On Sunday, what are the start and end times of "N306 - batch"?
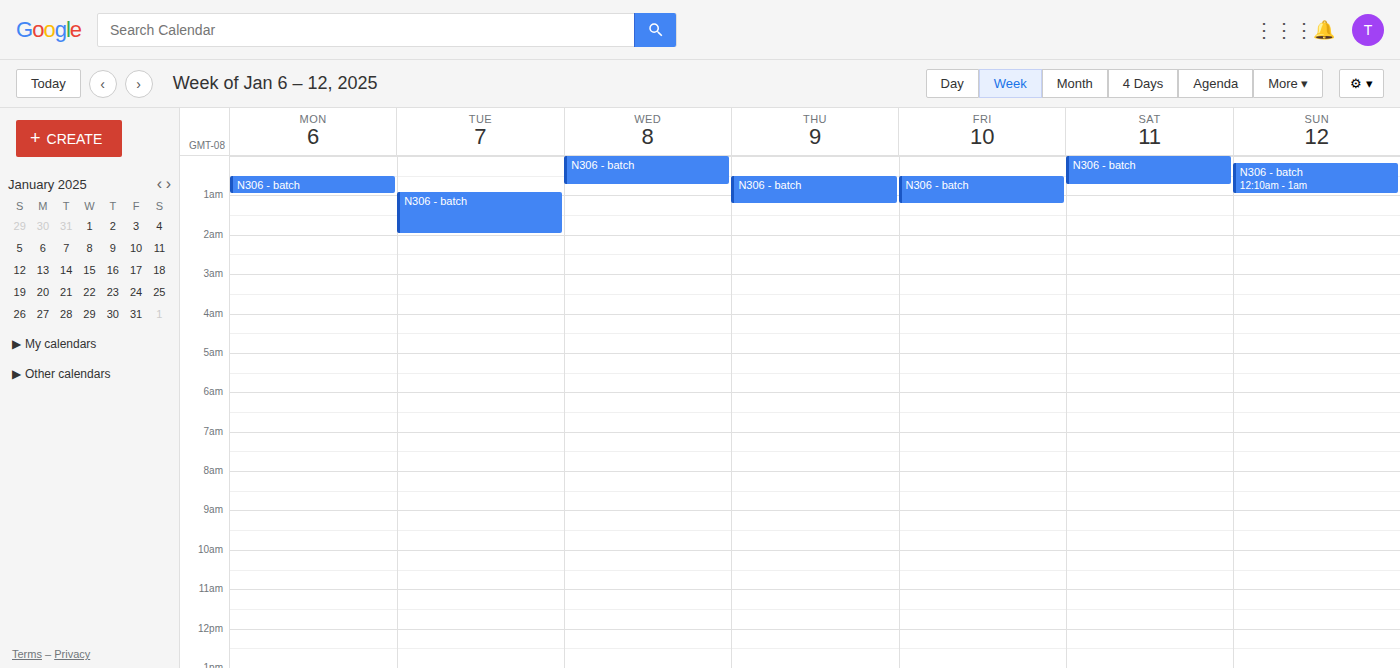
12:10 AM to 1:00 AM